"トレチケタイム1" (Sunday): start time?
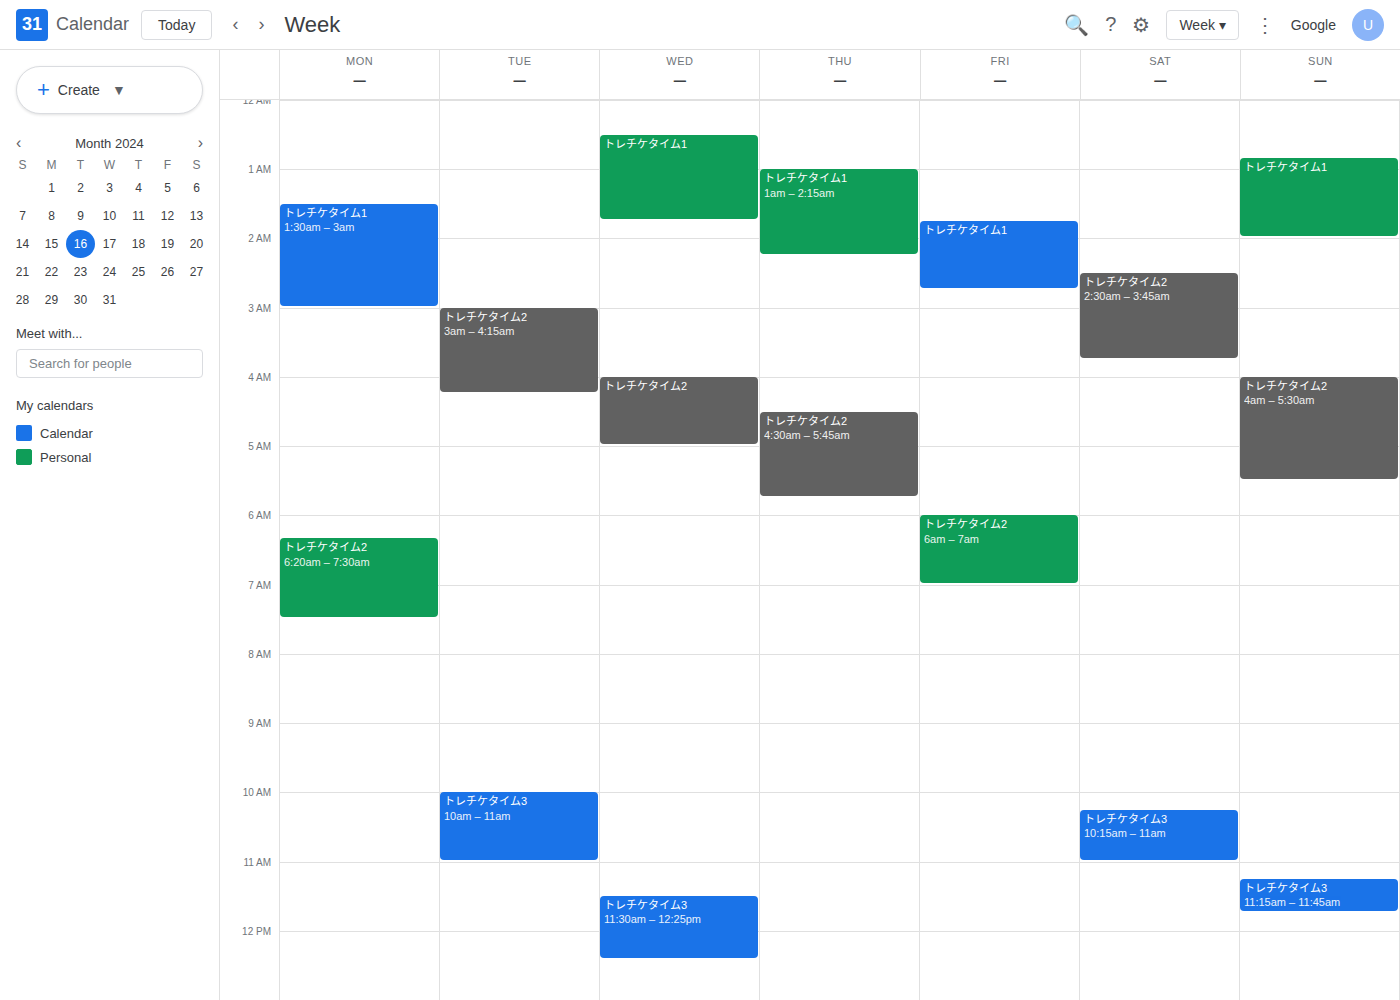
12:50 AM